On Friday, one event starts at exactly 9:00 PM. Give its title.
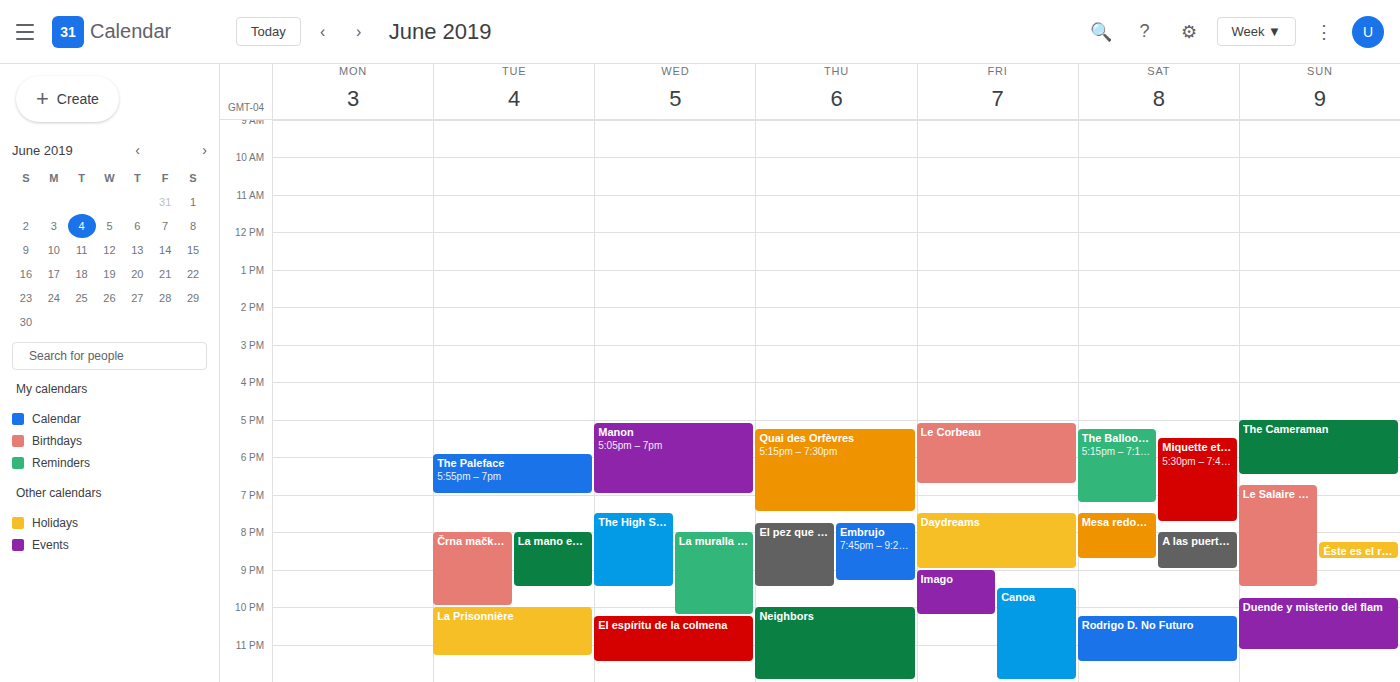
"Imago"